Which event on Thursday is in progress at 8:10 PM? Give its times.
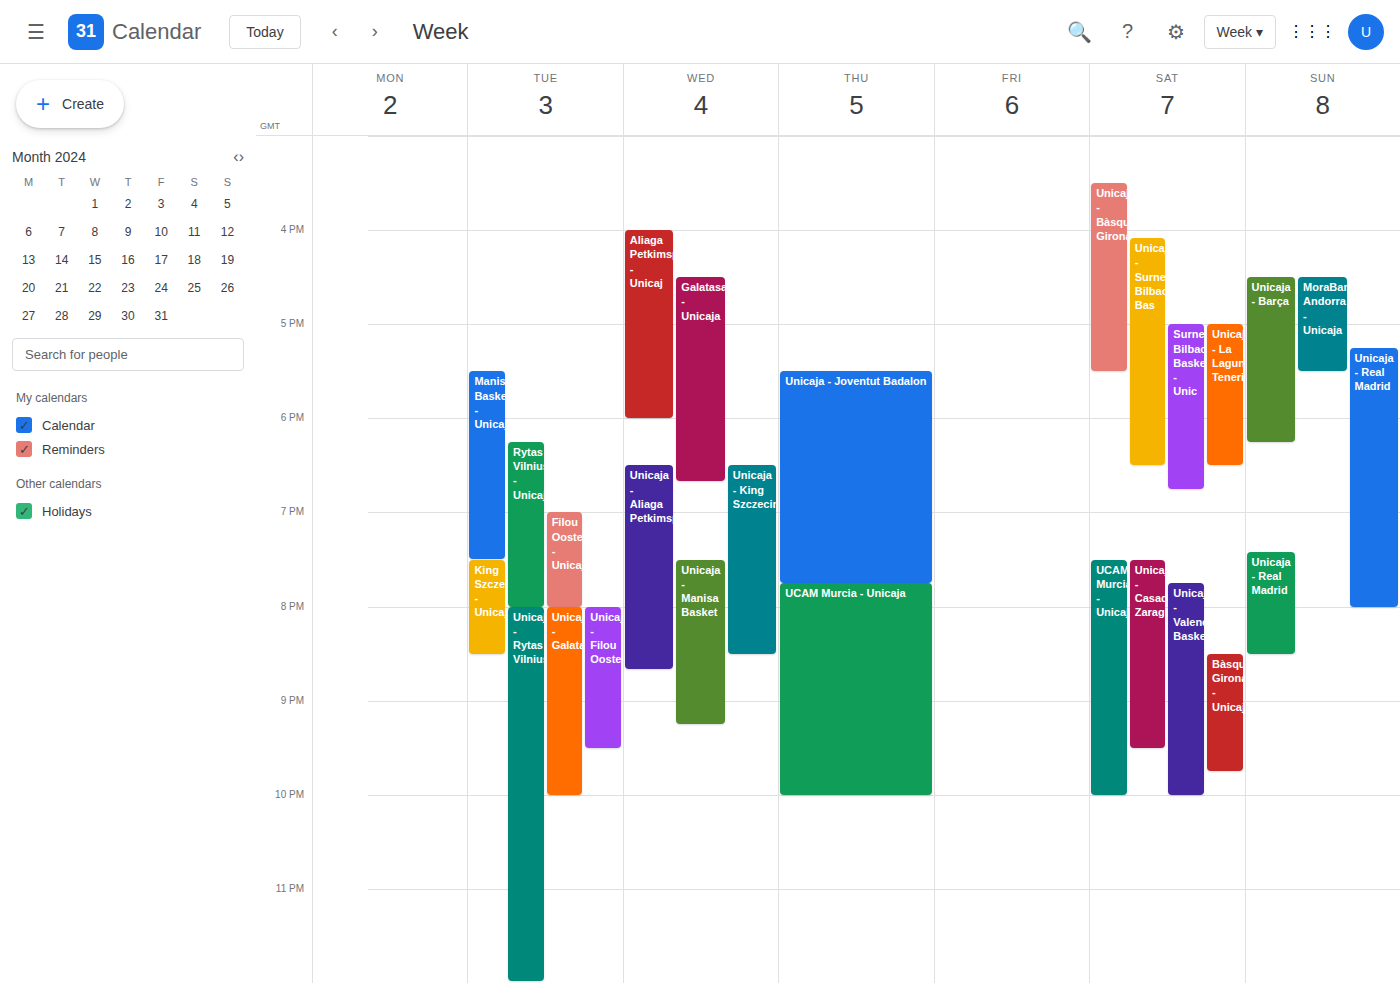
"UCAM Murcia - Unicaja", 7:45 PM to 10:00 PM